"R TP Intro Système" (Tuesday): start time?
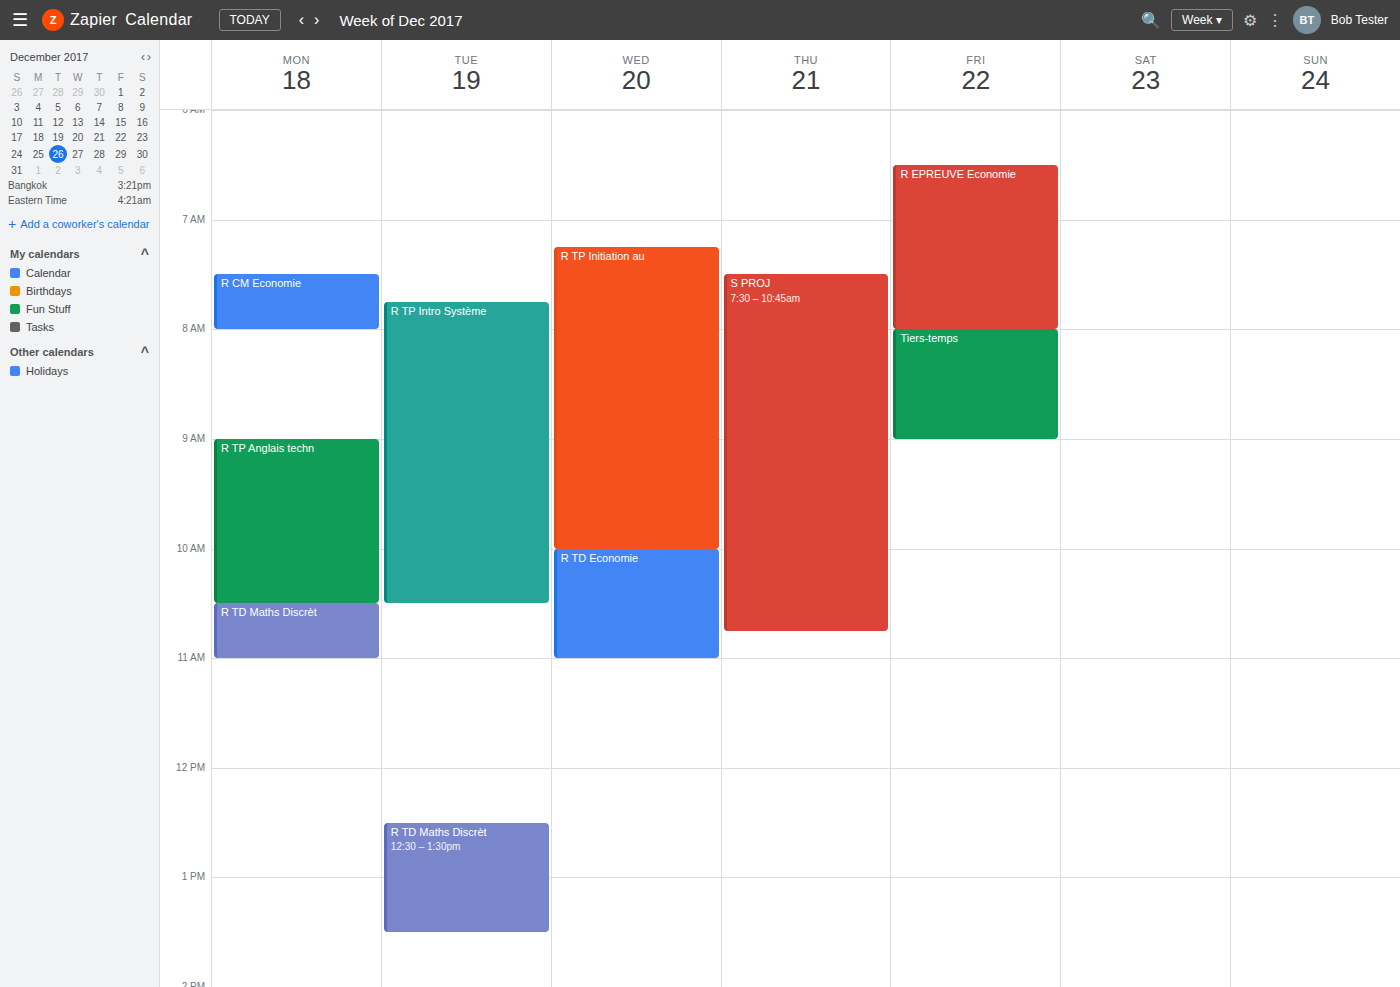
7:45 AM